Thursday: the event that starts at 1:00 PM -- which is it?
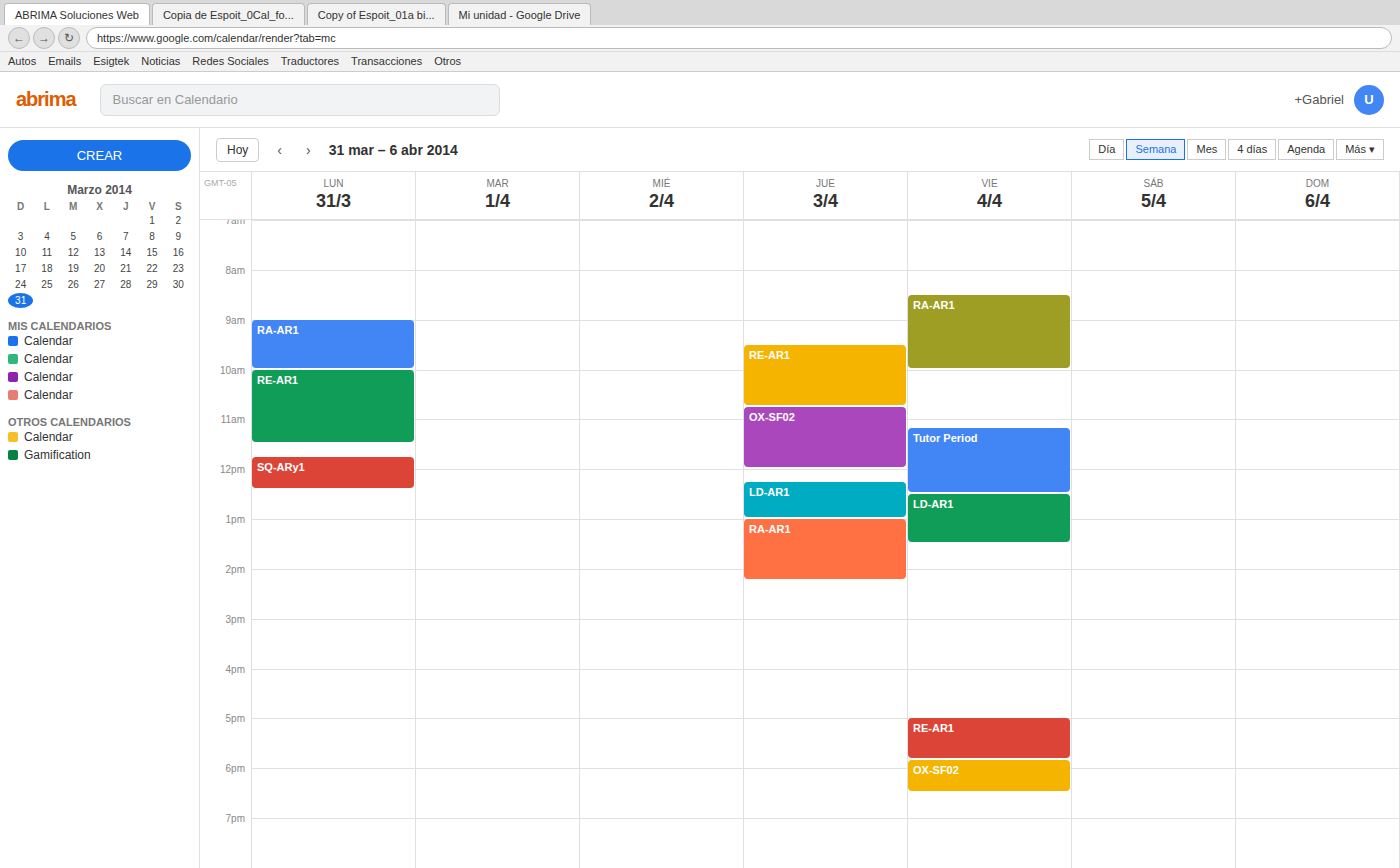
"RA-AR1"